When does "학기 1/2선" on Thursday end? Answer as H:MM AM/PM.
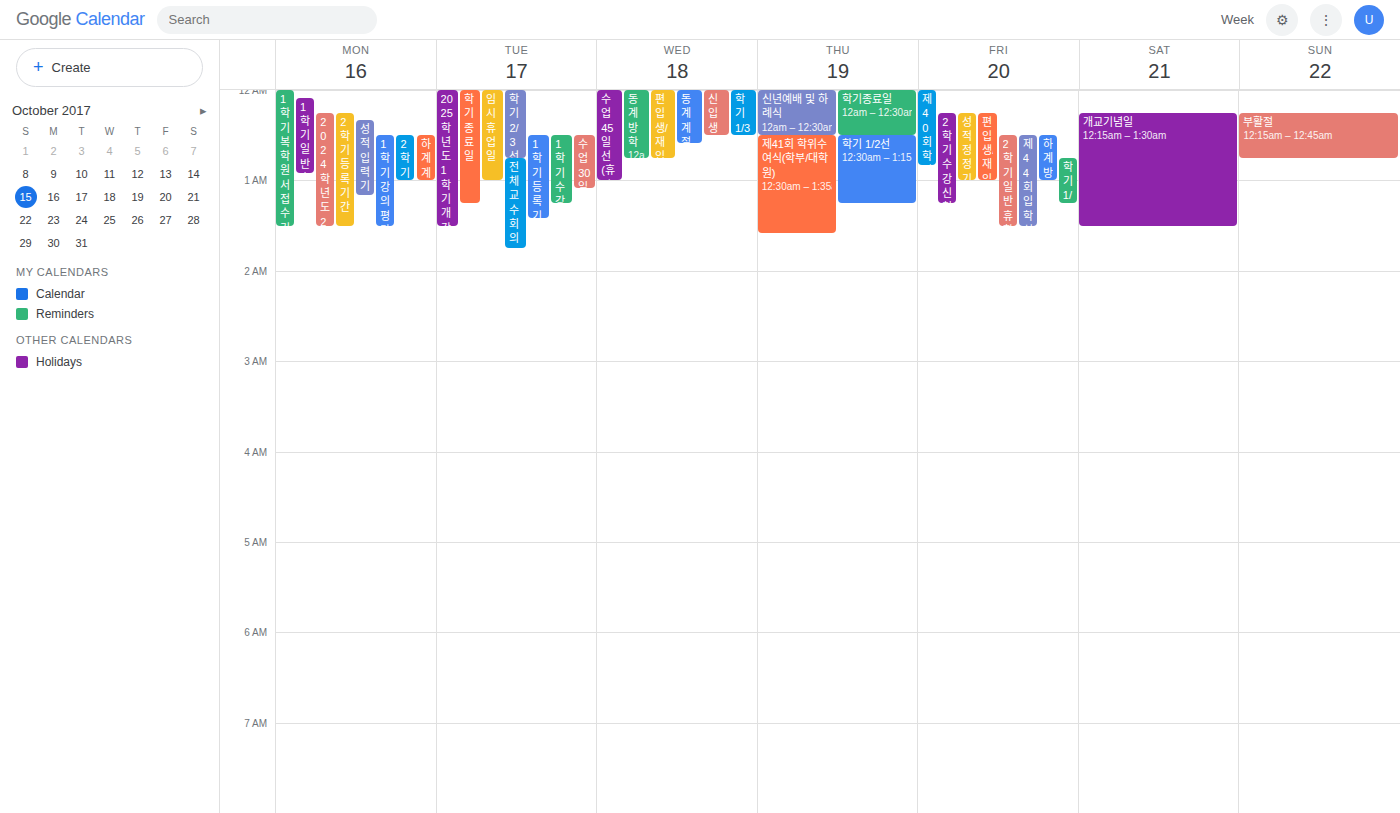
1:15 AM